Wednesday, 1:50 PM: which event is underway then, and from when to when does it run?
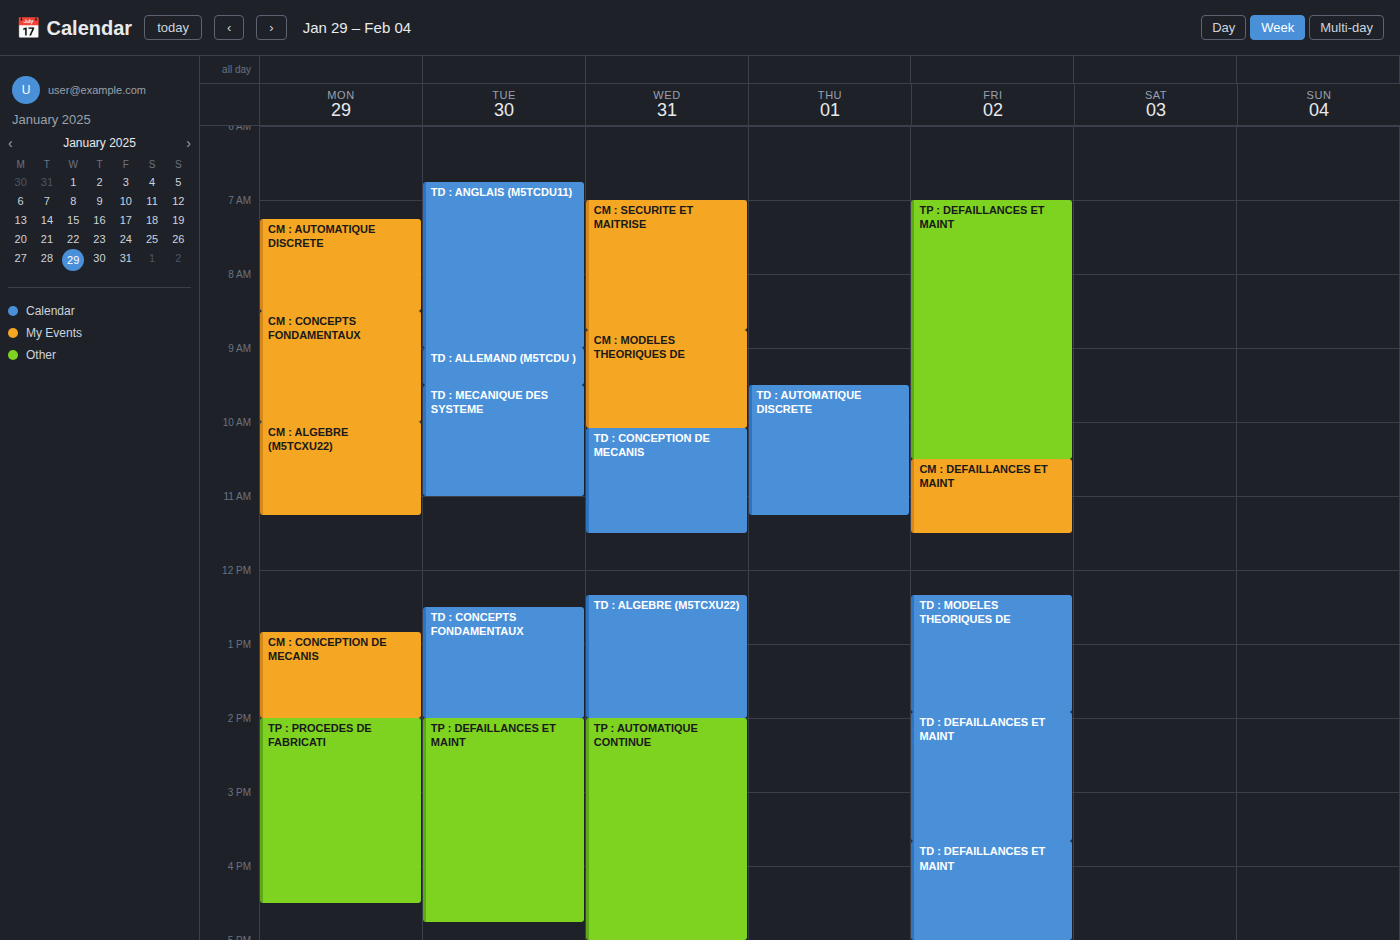
"TD : ALGEBRE (M5TCXU22)", 12:20 PM to 2:00 PM